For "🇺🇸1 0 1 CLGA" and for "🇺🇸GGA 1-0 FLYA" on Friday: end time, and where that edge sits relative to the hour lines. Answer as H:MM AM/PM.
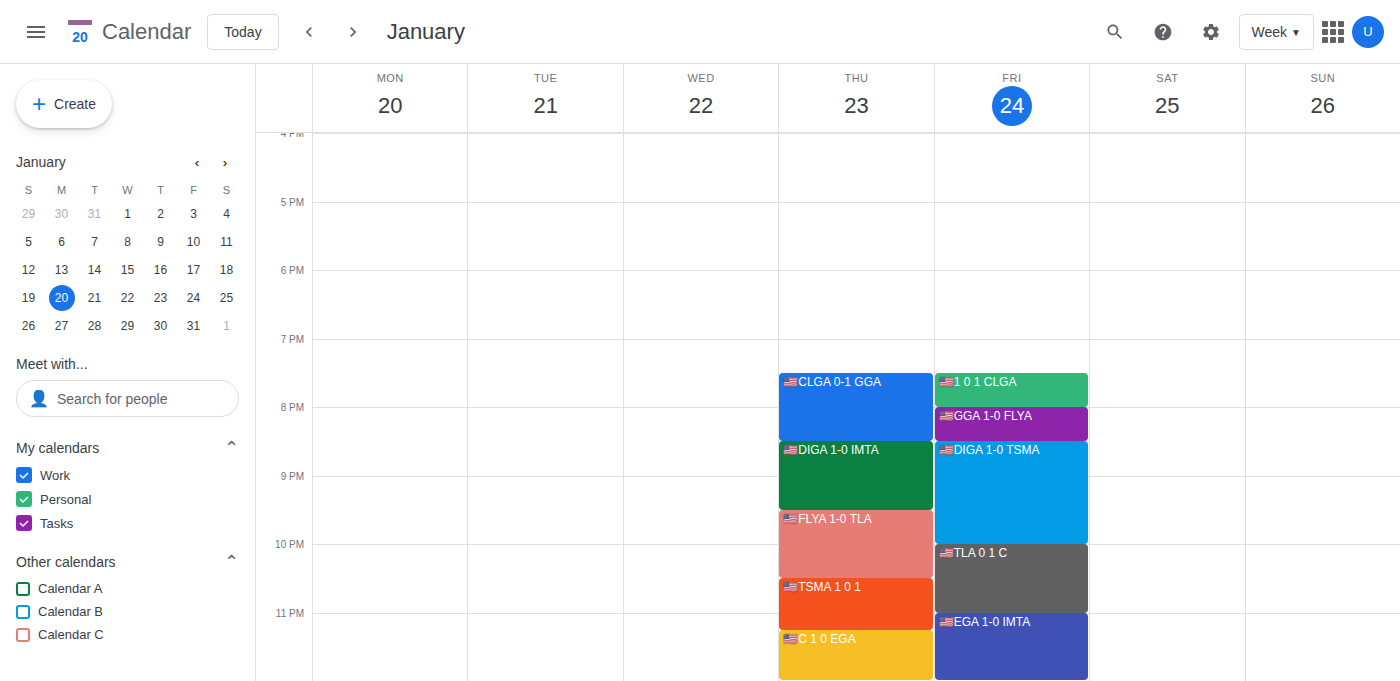
"🇺🇸1 0 1 CLGA": 8:00 PM, exactly on the 8 PM line. "🇺🇸GGA 1-0 FLYA": 8:30 PM, halfway between the 8 PM and 9 PM lines.